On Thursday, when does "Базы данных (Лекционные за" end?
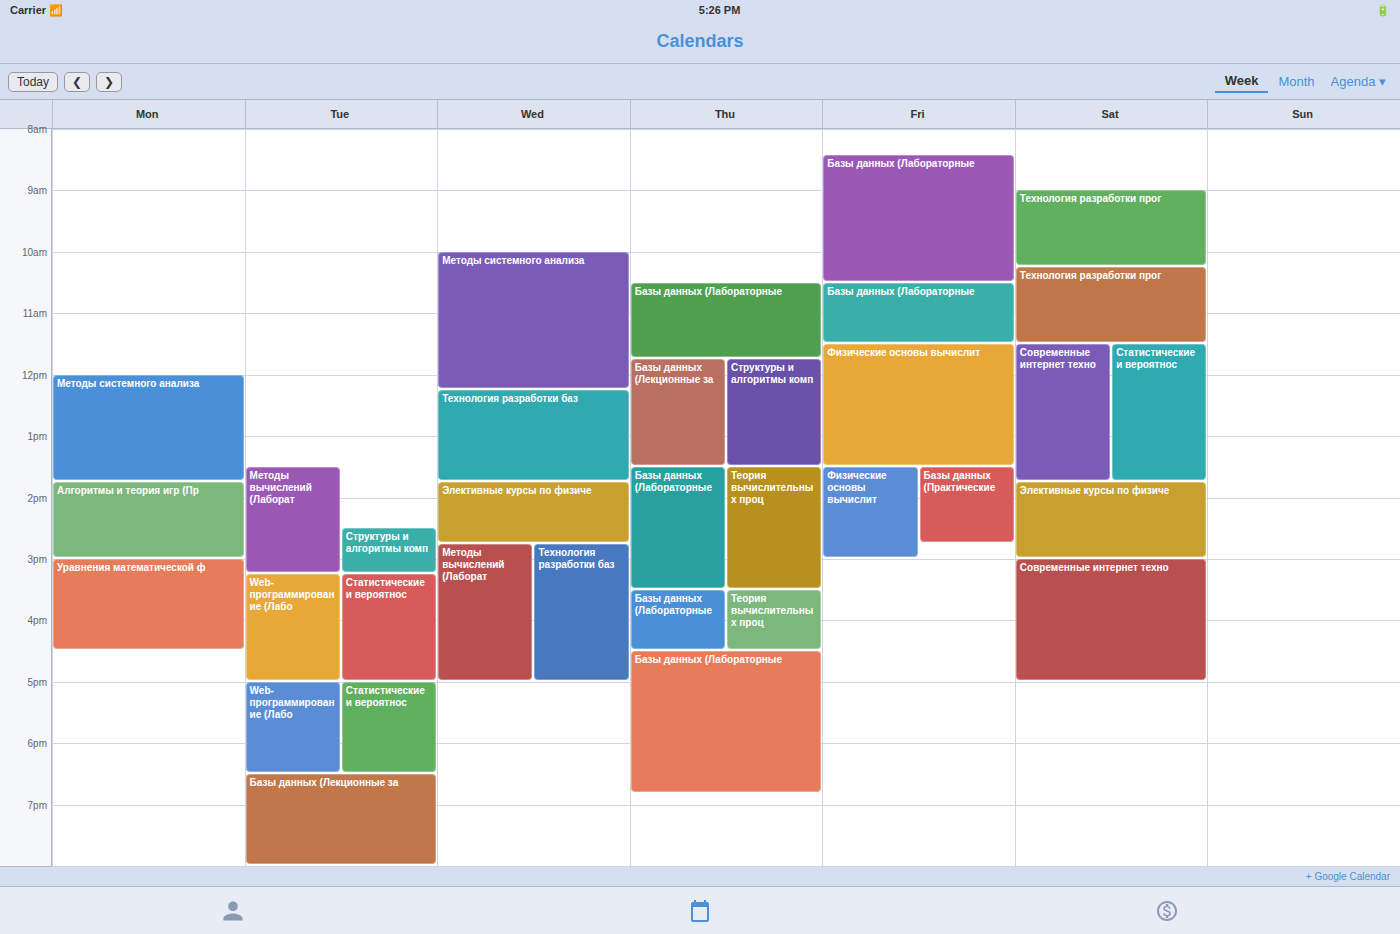
1:30 PM